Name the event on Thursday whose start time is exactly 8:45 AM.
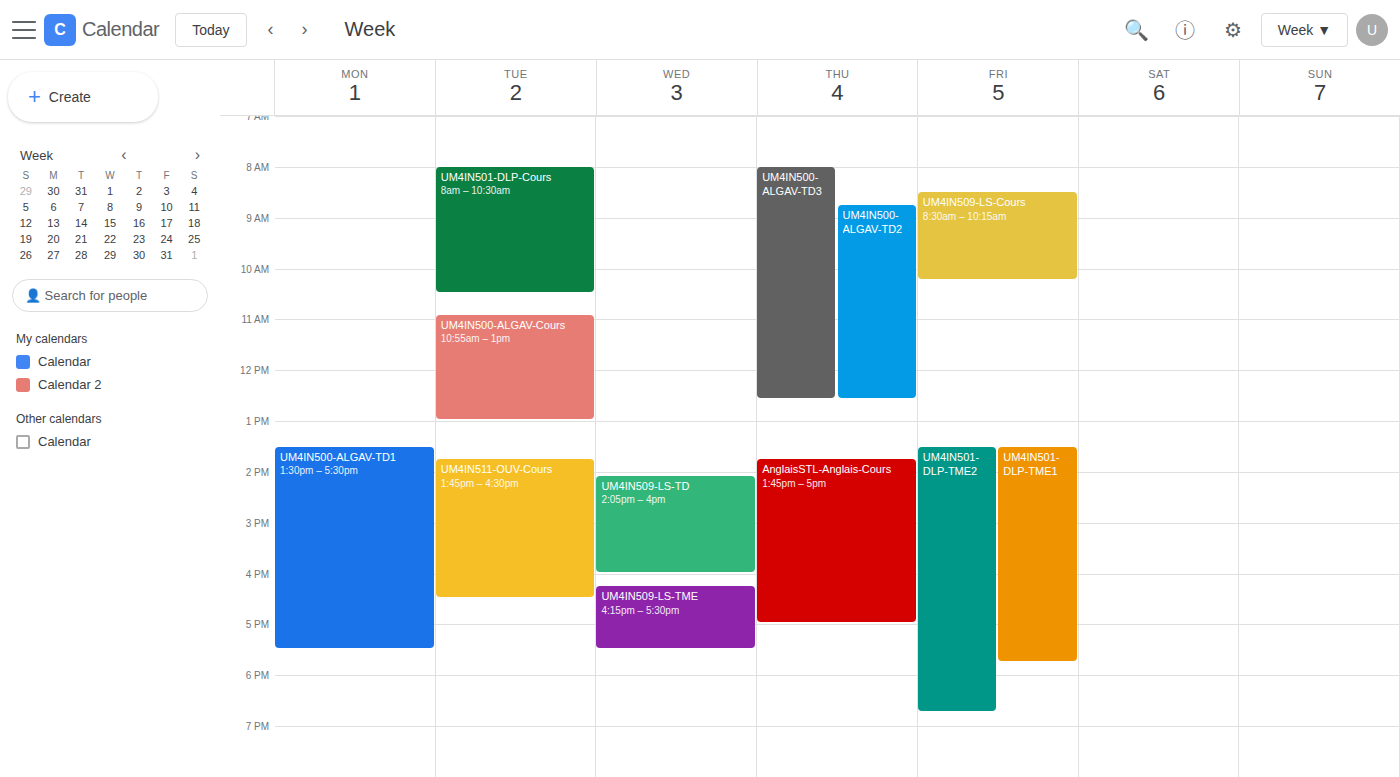
"UM4IN500-ALGAV-TD2"